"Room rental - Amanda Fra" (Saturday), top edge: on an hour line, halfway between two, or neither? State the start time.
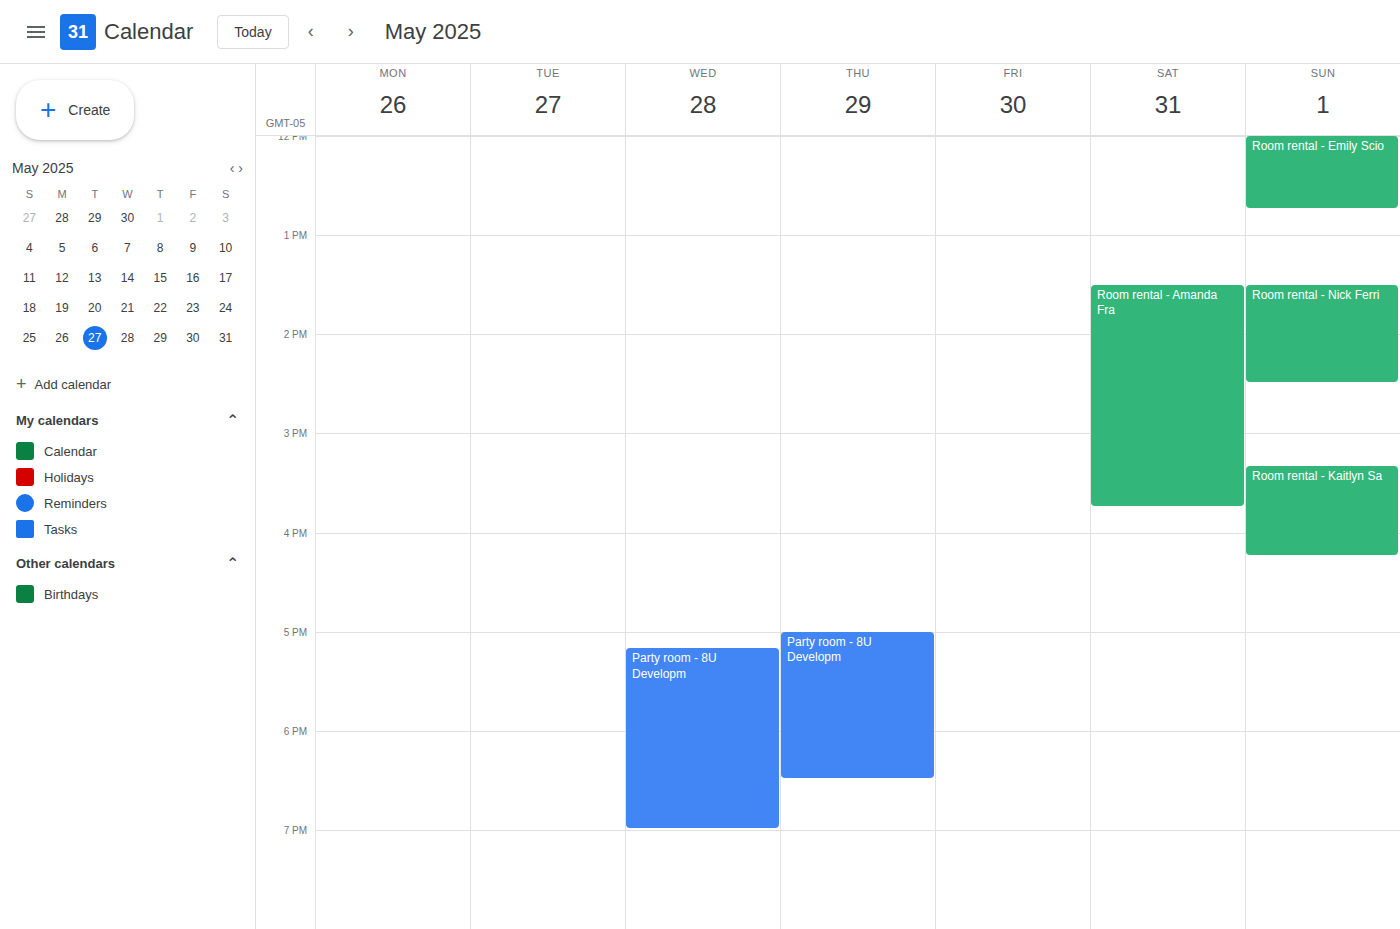
1:30 PM -- halfway between the 1 PM and 2 PM lines.